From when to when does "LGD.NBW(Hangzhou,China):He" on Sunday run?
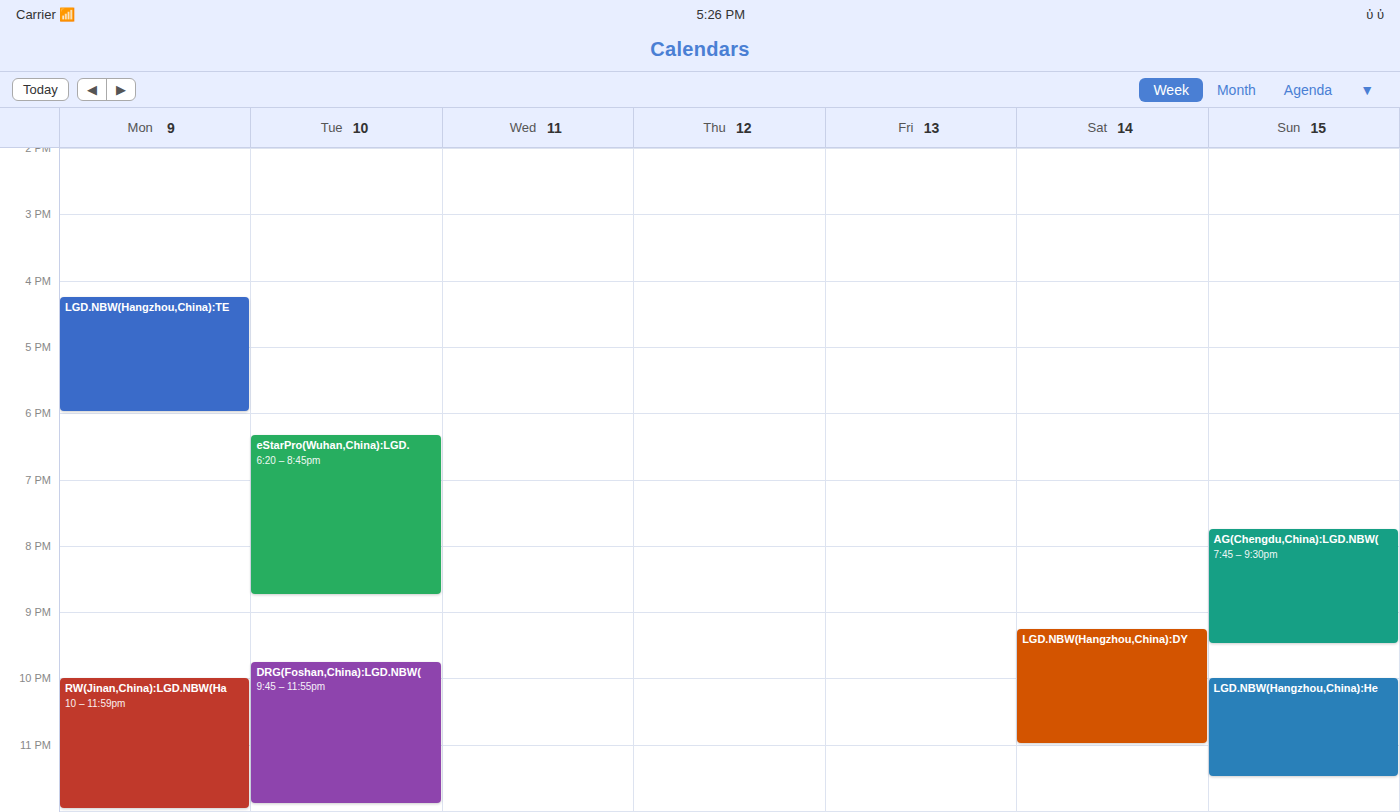
10:00 PM to 11:30 PM